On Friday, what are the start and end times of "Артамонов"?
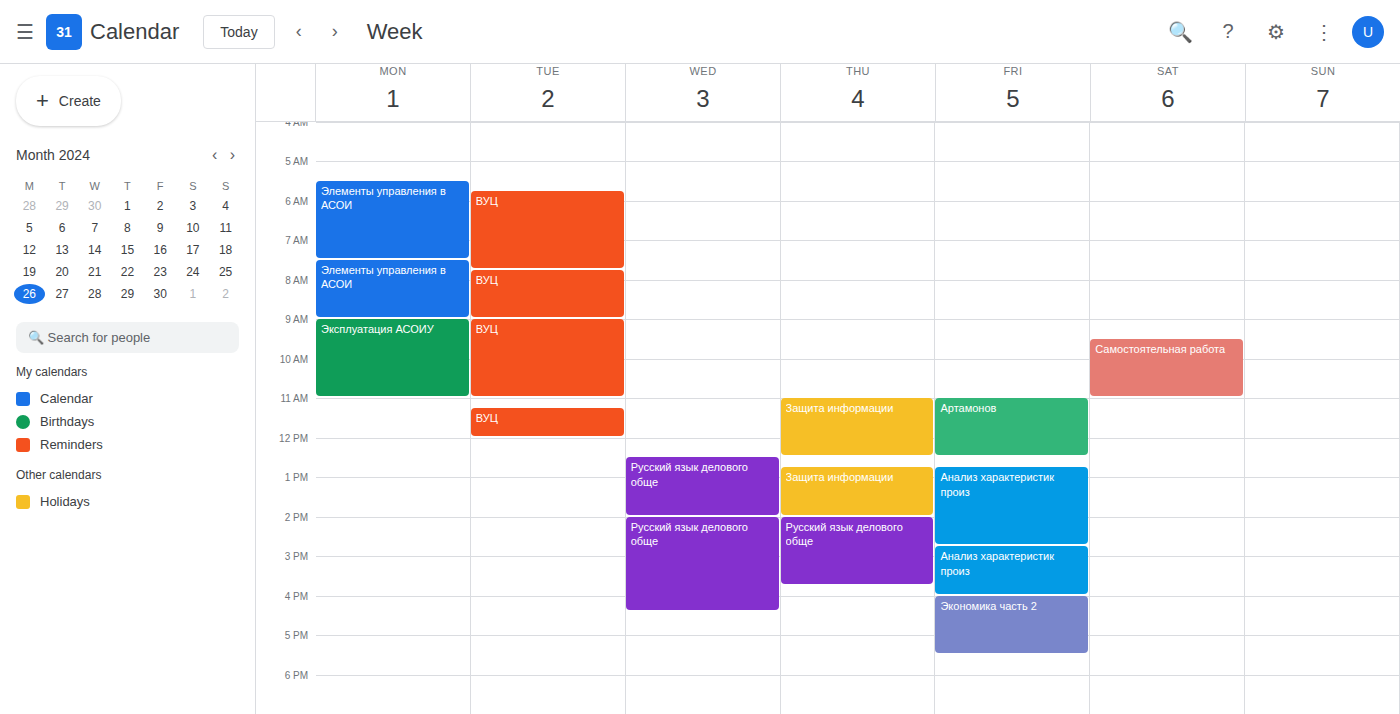
11:00 to 12:30